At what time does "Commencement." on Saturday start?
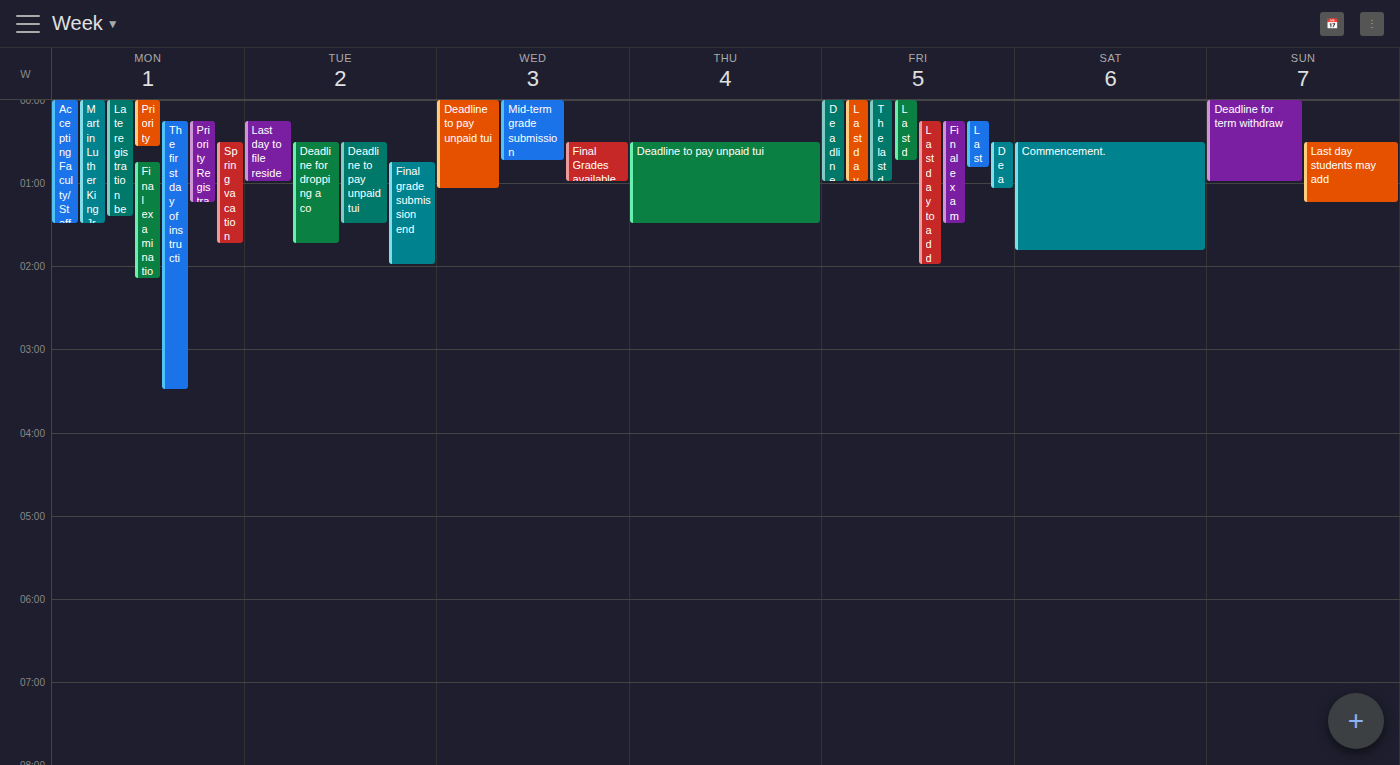
12:30 AM